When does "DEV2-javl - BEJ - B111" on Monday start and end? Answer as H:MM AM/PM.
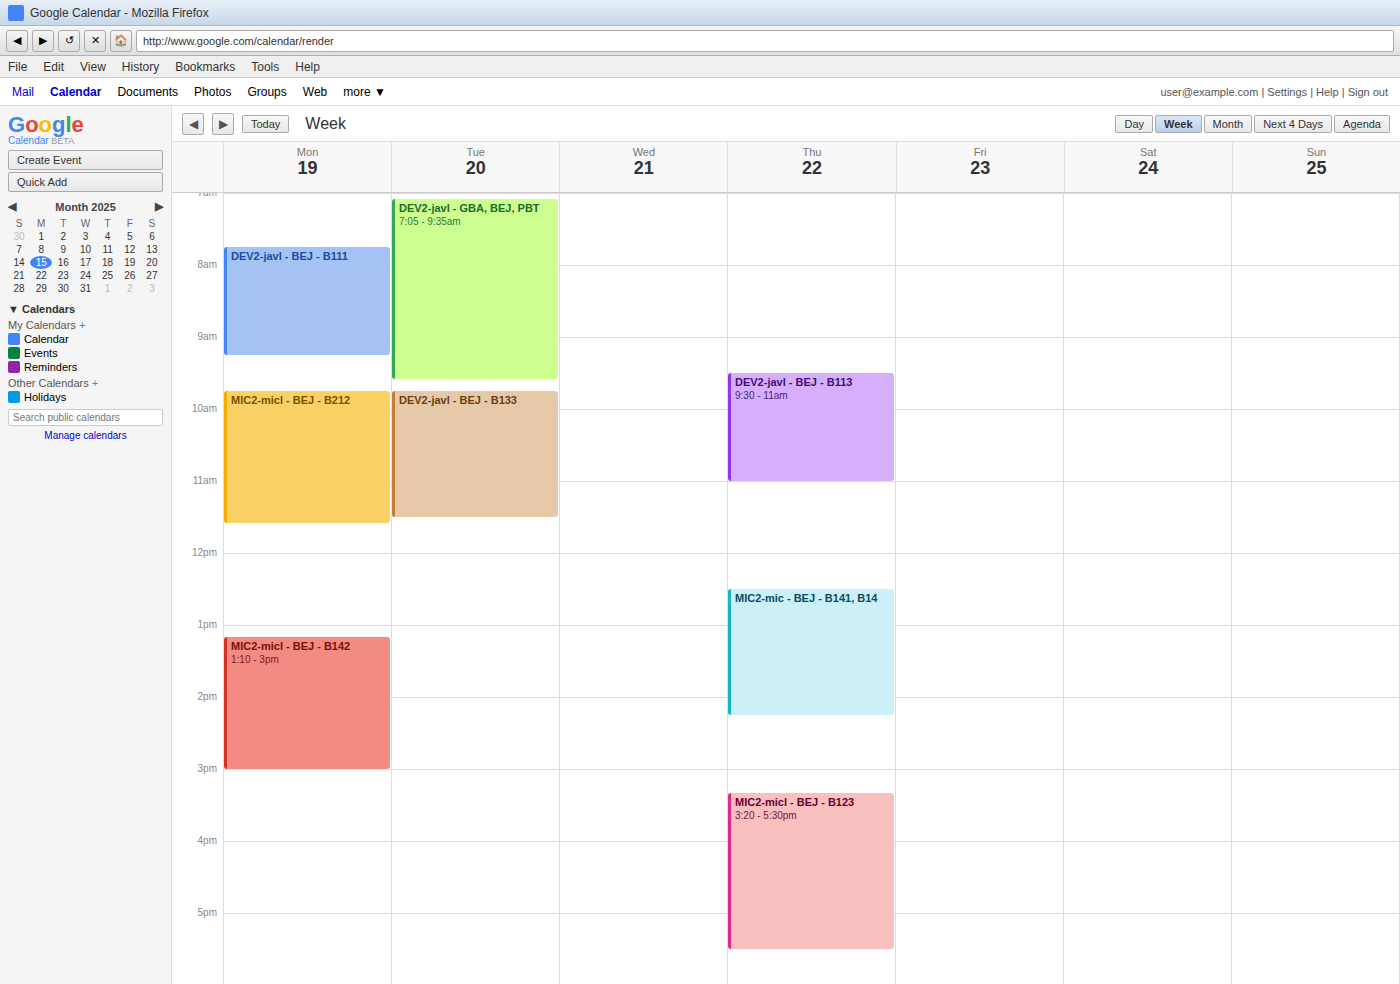
7:45 AM to 9:15 AM